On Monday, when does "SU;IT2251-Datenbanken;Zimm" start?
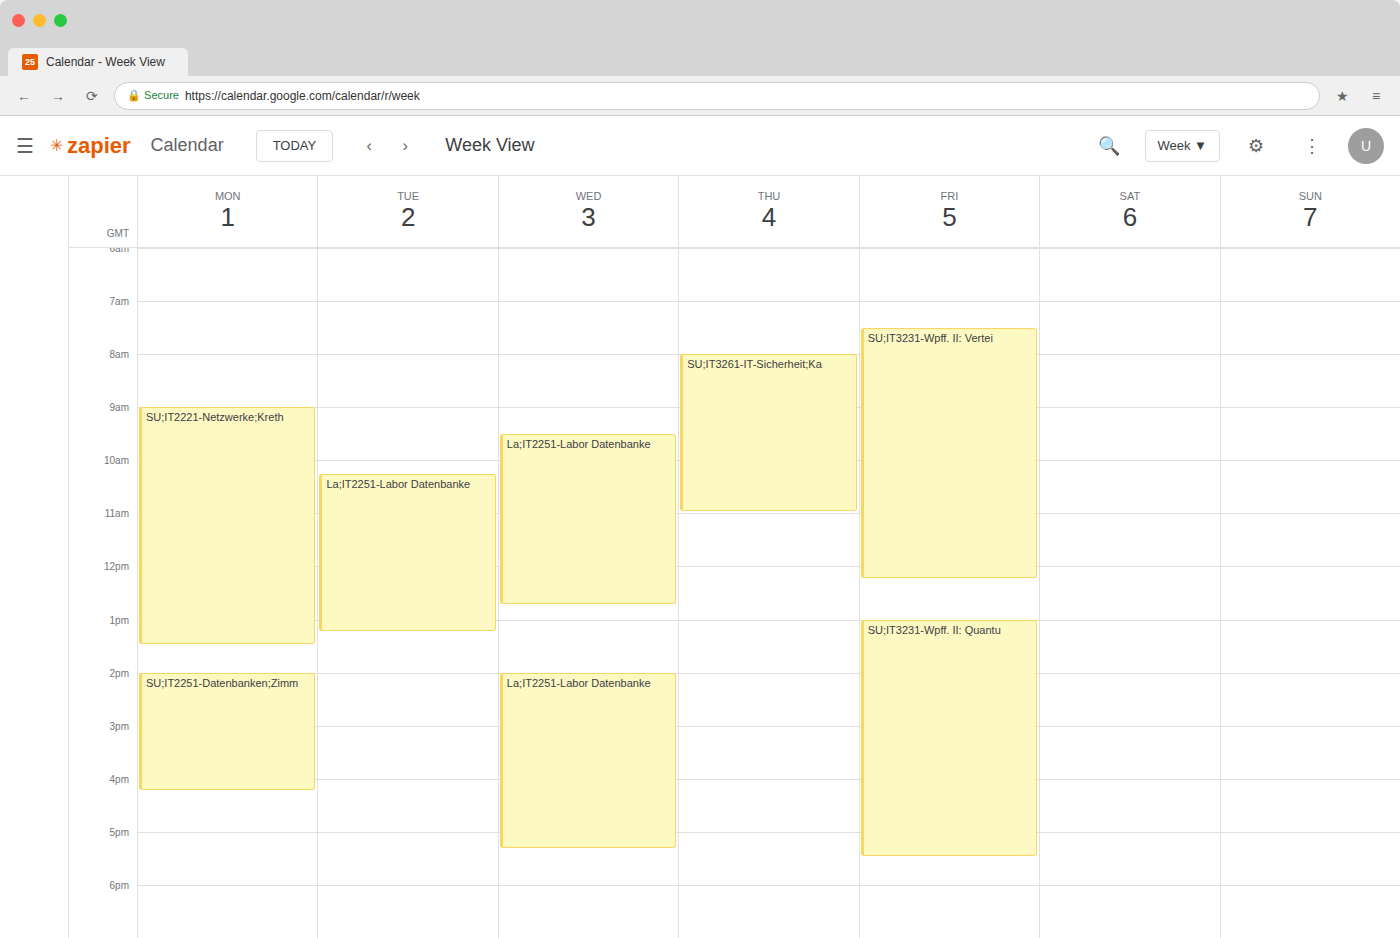
2:00 PM